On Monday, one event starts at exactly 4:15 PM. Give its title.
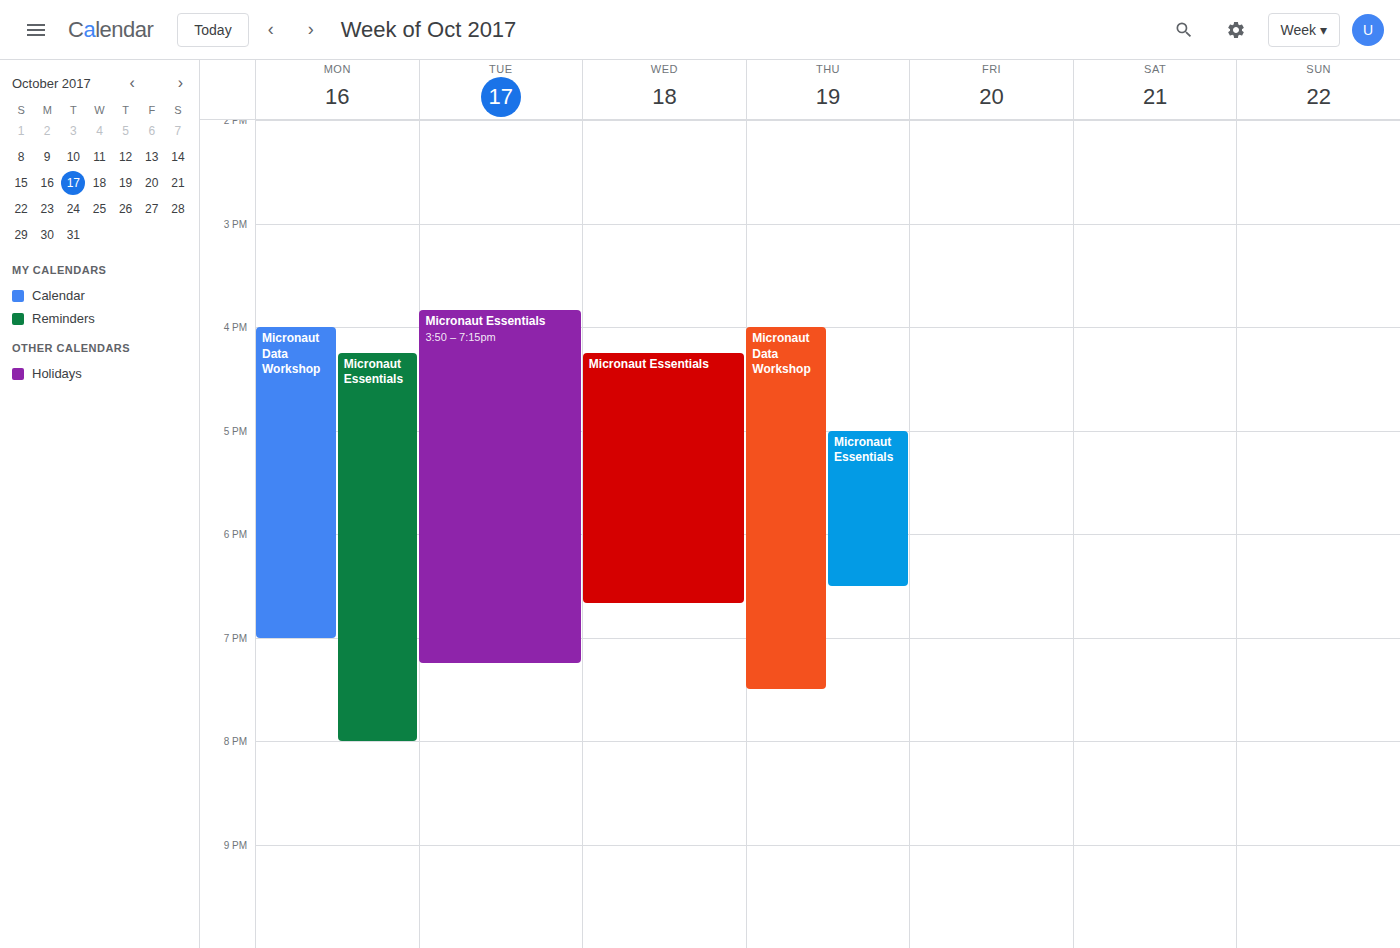
"Micronaut Essentials"